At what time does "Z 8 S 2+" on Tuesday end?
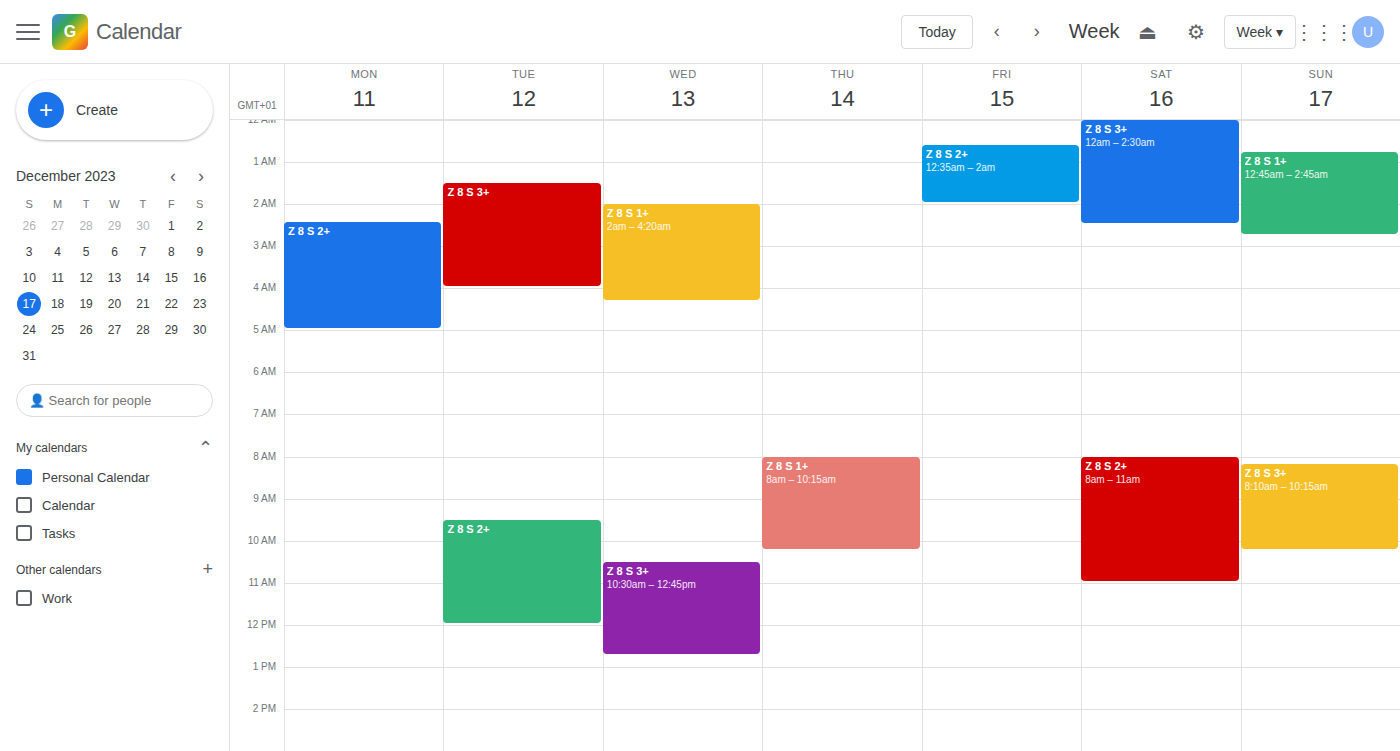
12:00 PM